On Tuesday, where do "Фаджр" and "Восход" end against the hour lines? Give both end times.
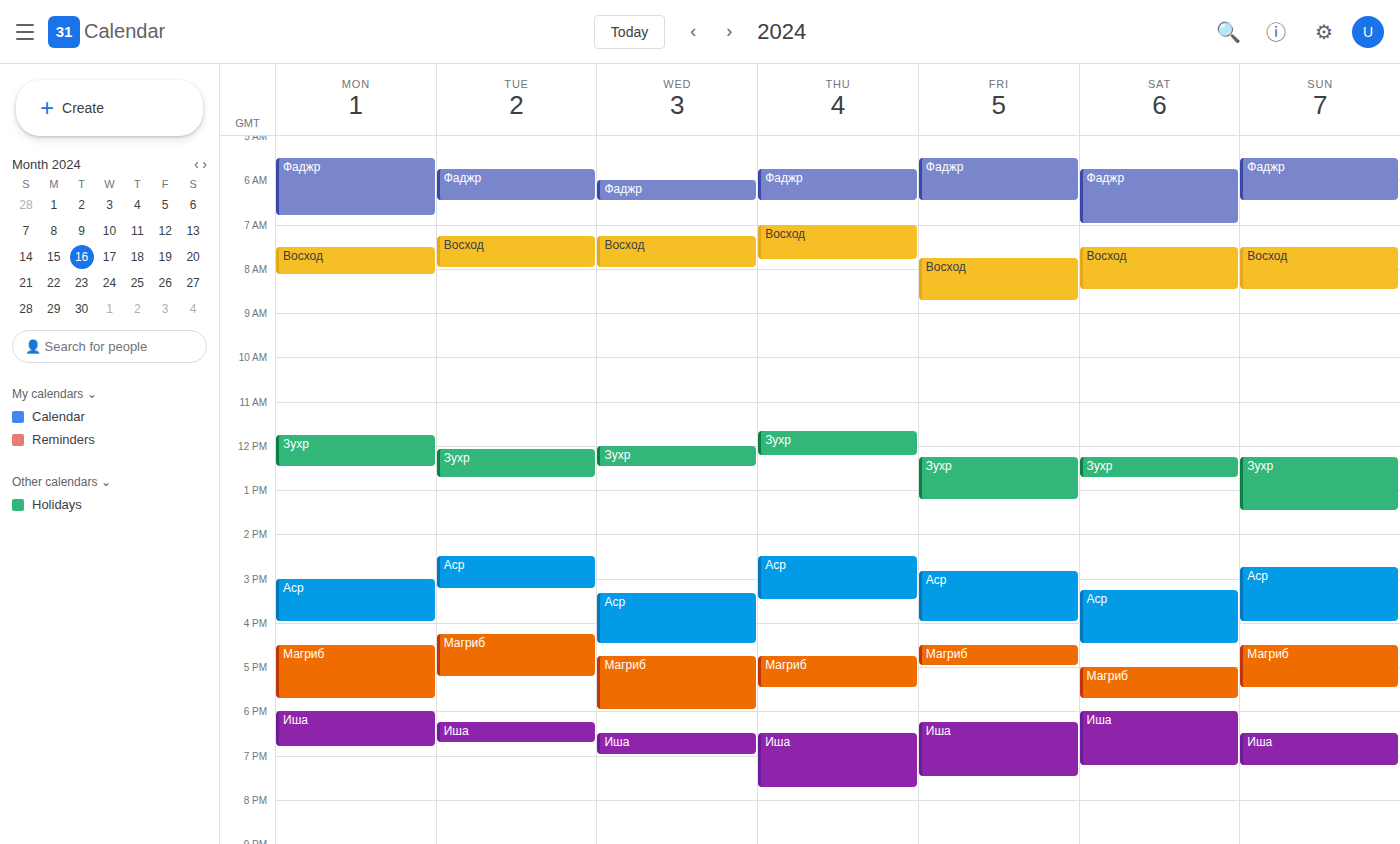
"Фаджр": 6:30 AM, halfway between the 6 AM and 7 AM lines. "Восход": 8:00 AM, exactly on the 8 AM line.